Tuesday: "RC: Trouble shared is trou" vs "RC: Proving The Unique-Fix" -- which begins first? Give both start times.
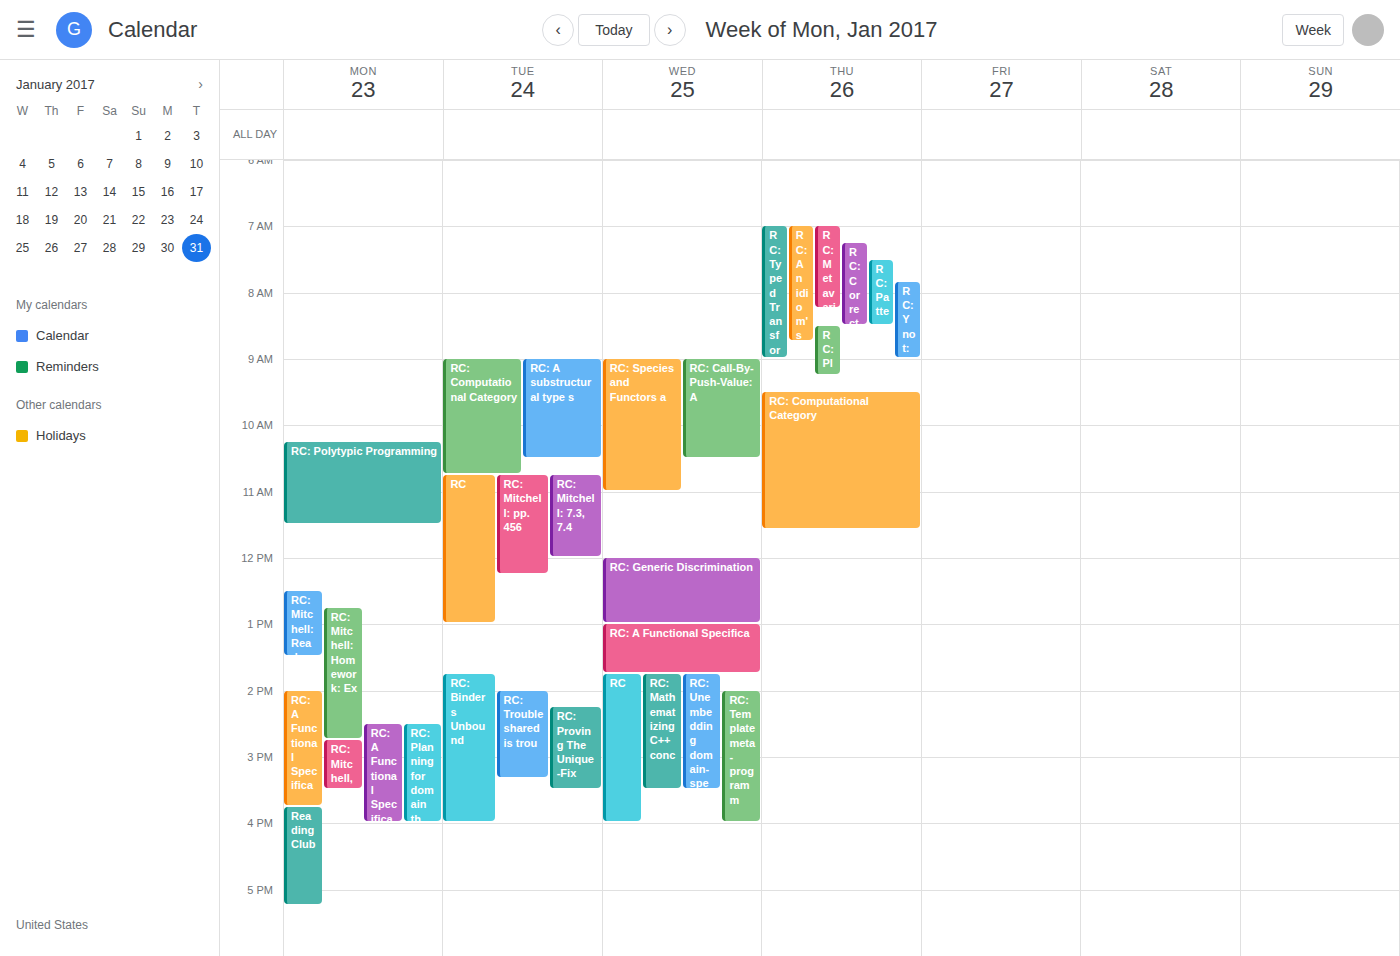
"RC: Trouble shared is trou" 2:00 PM; "RC: Proving The Unique-Fix" 2:15 PM.